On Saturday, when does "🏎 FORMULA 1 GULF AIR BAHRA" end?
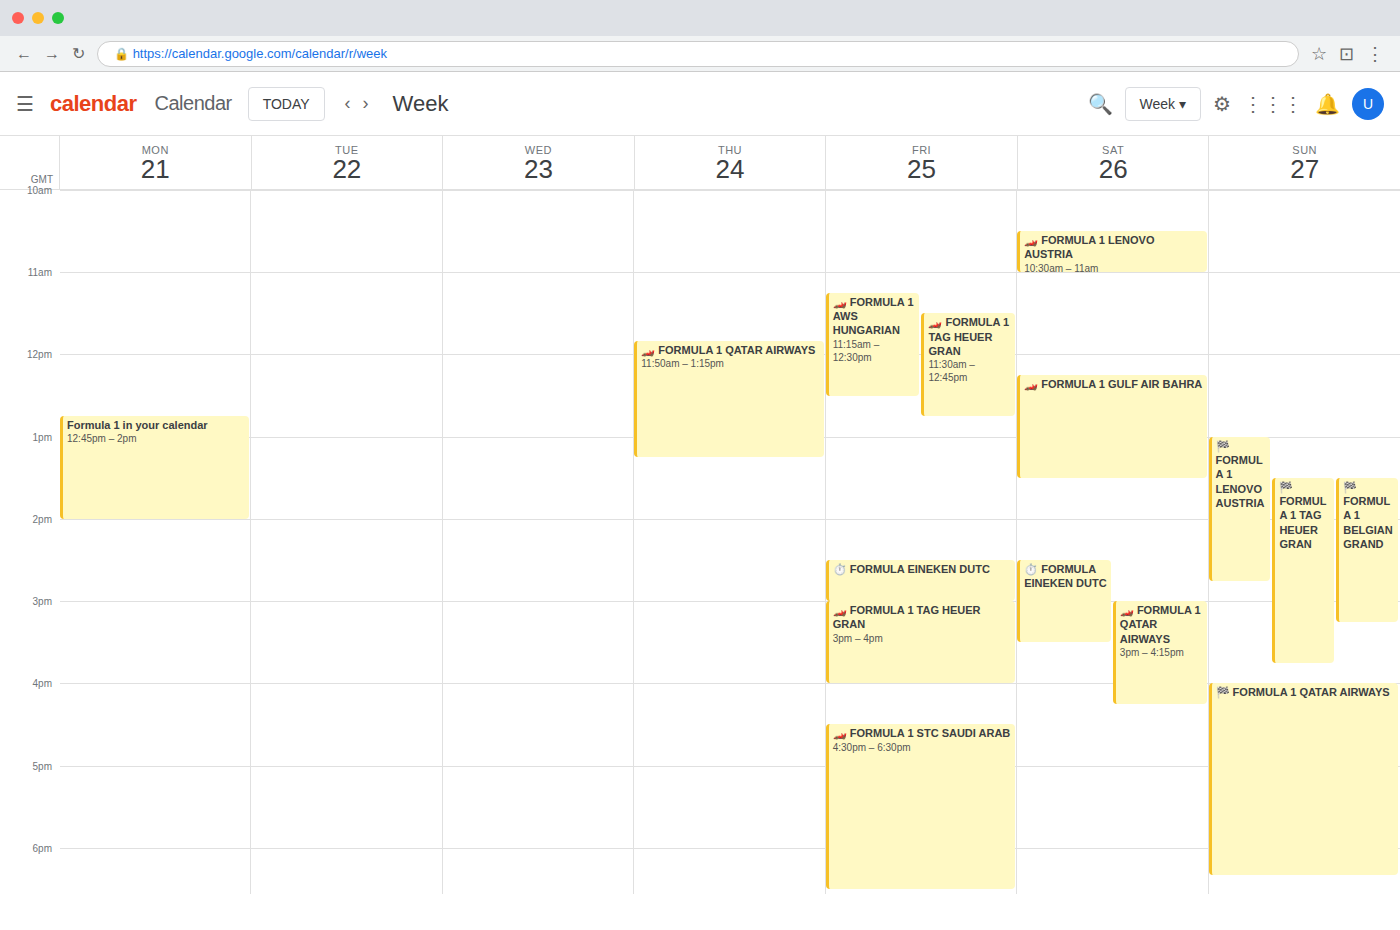
13:30